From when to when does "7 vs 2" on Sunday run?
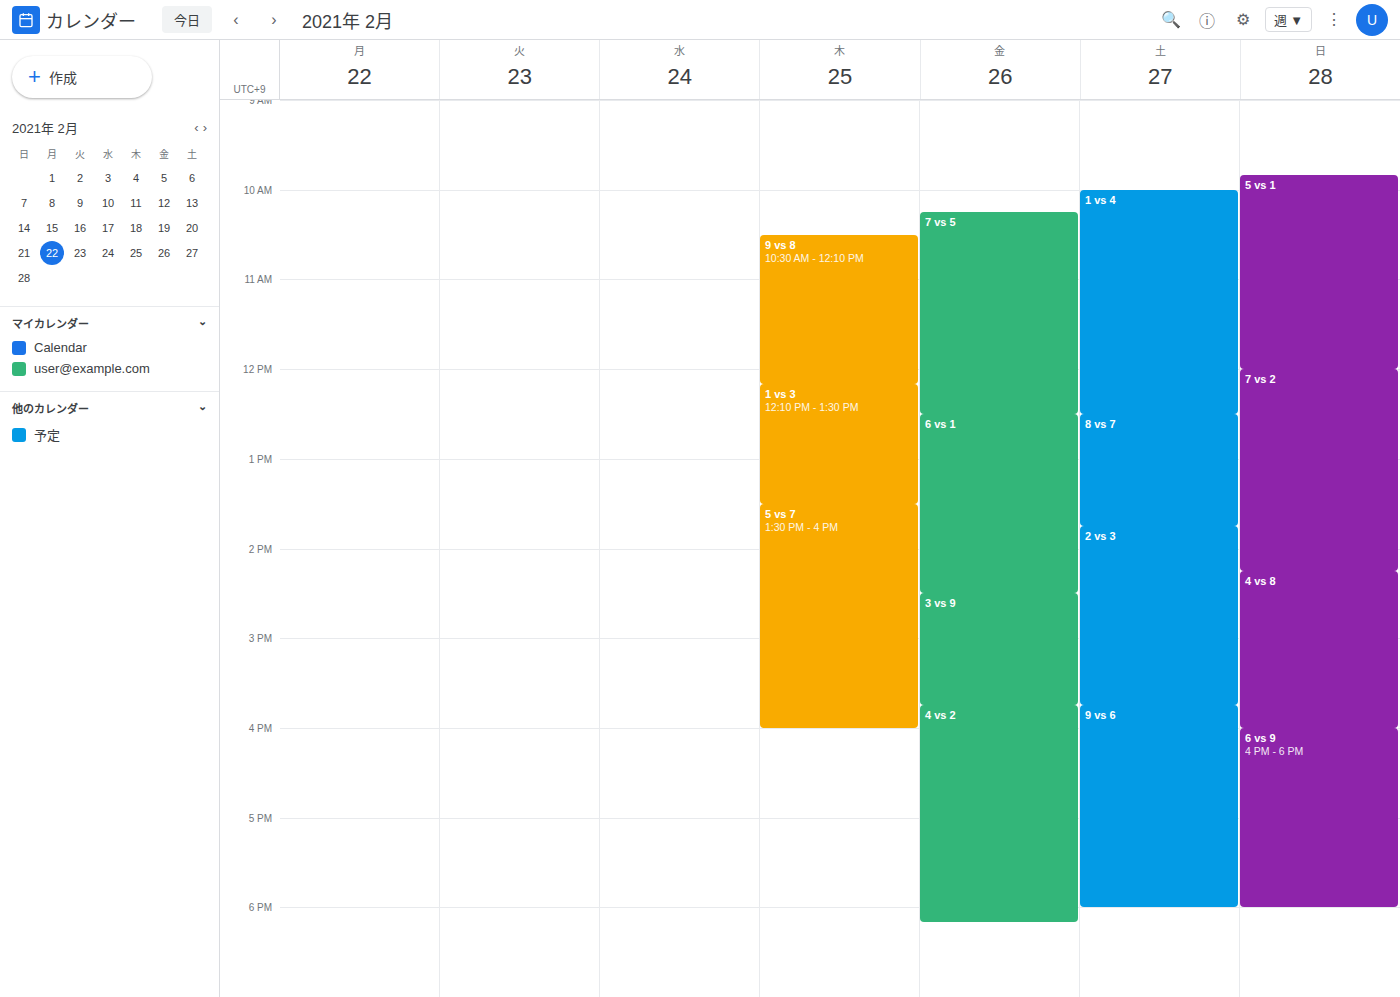
12:00 PM to 2:15 PM